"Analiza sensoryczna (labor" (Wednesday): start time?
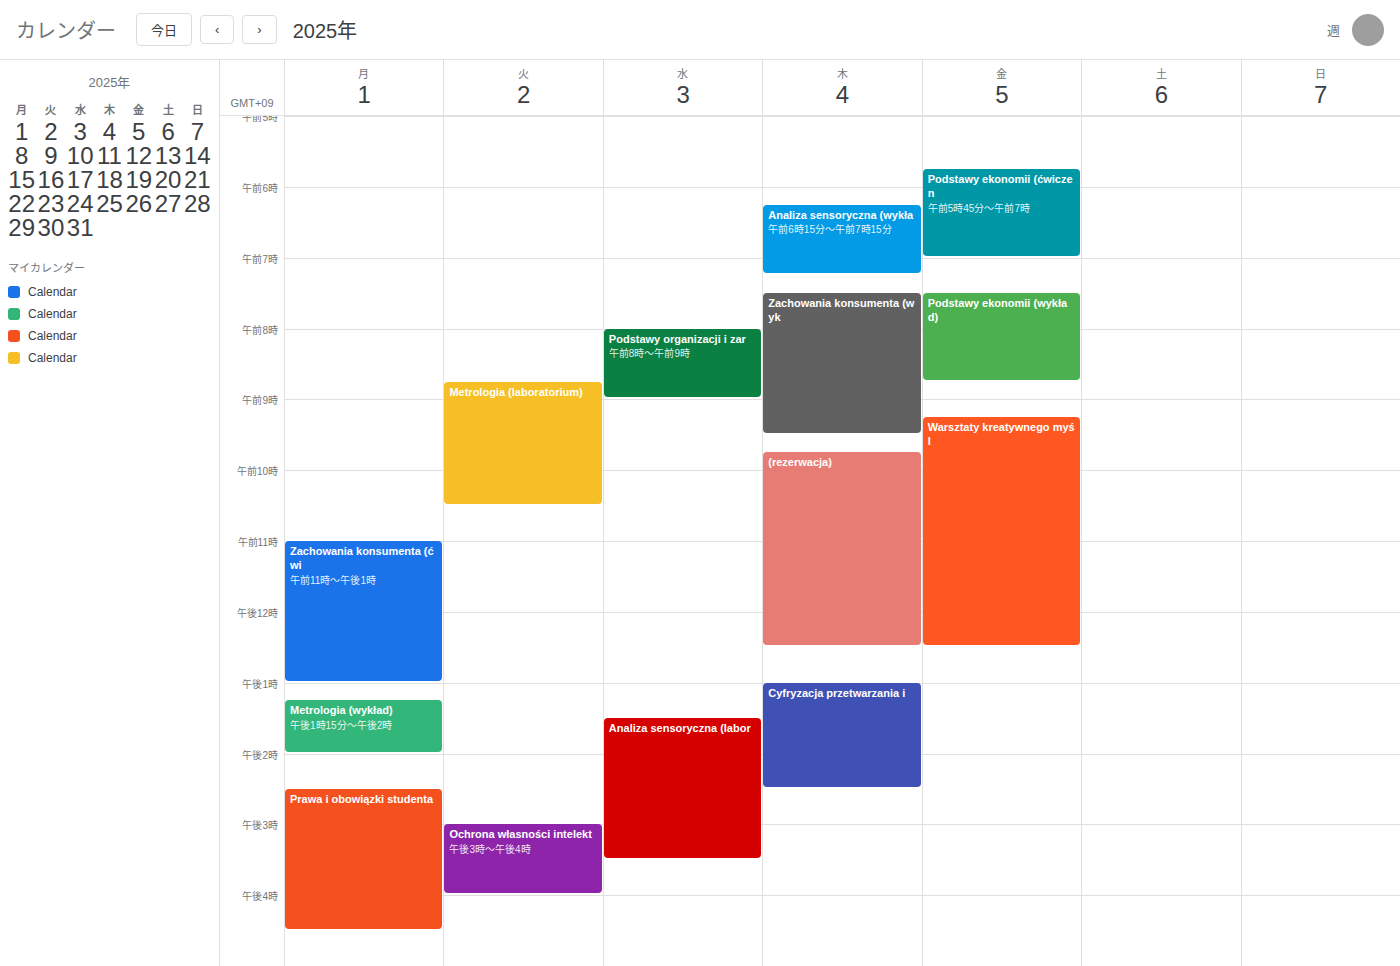
13:30